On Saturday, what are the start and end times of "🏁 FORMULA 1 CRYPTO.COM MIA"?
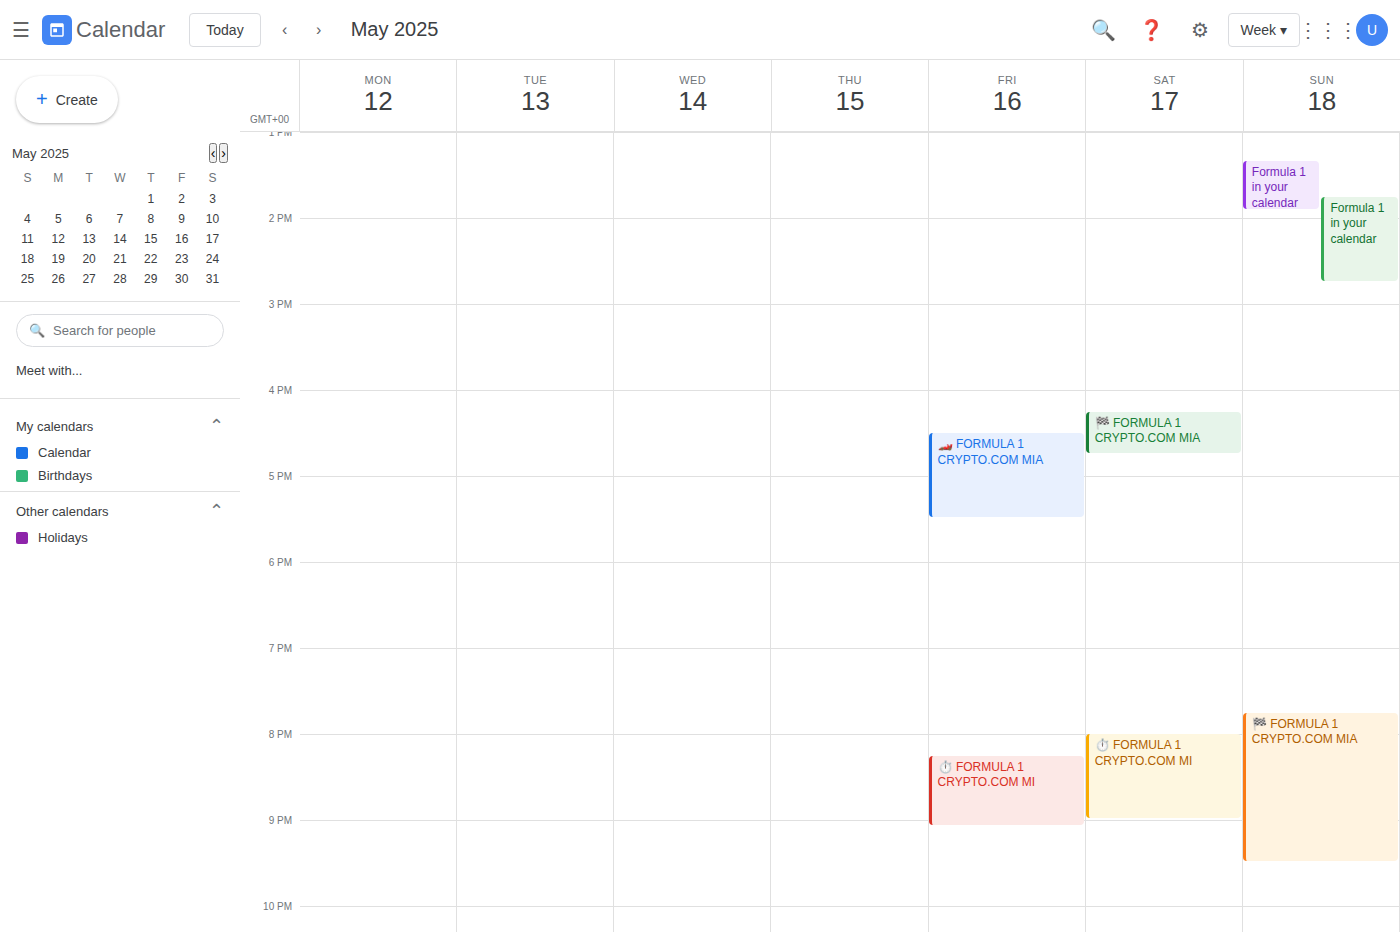
4:15 PM to 4:45 PM